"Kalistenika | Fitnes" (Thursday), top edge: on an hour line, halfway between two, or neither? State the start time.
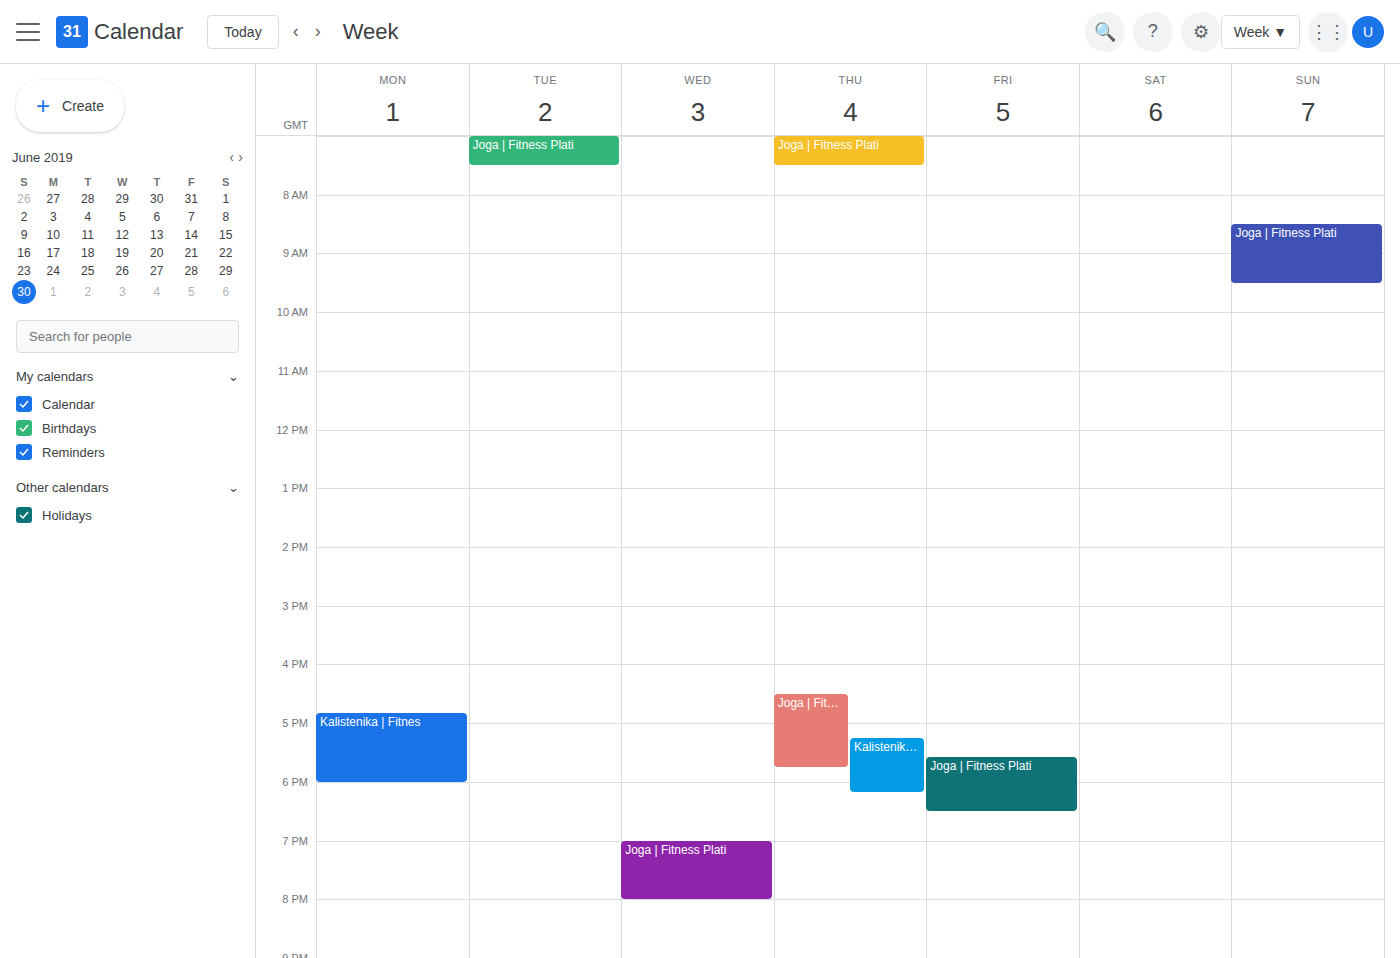
17:15 -- neither: a quarter of the way from the 17:00 line to the 18:00 line.